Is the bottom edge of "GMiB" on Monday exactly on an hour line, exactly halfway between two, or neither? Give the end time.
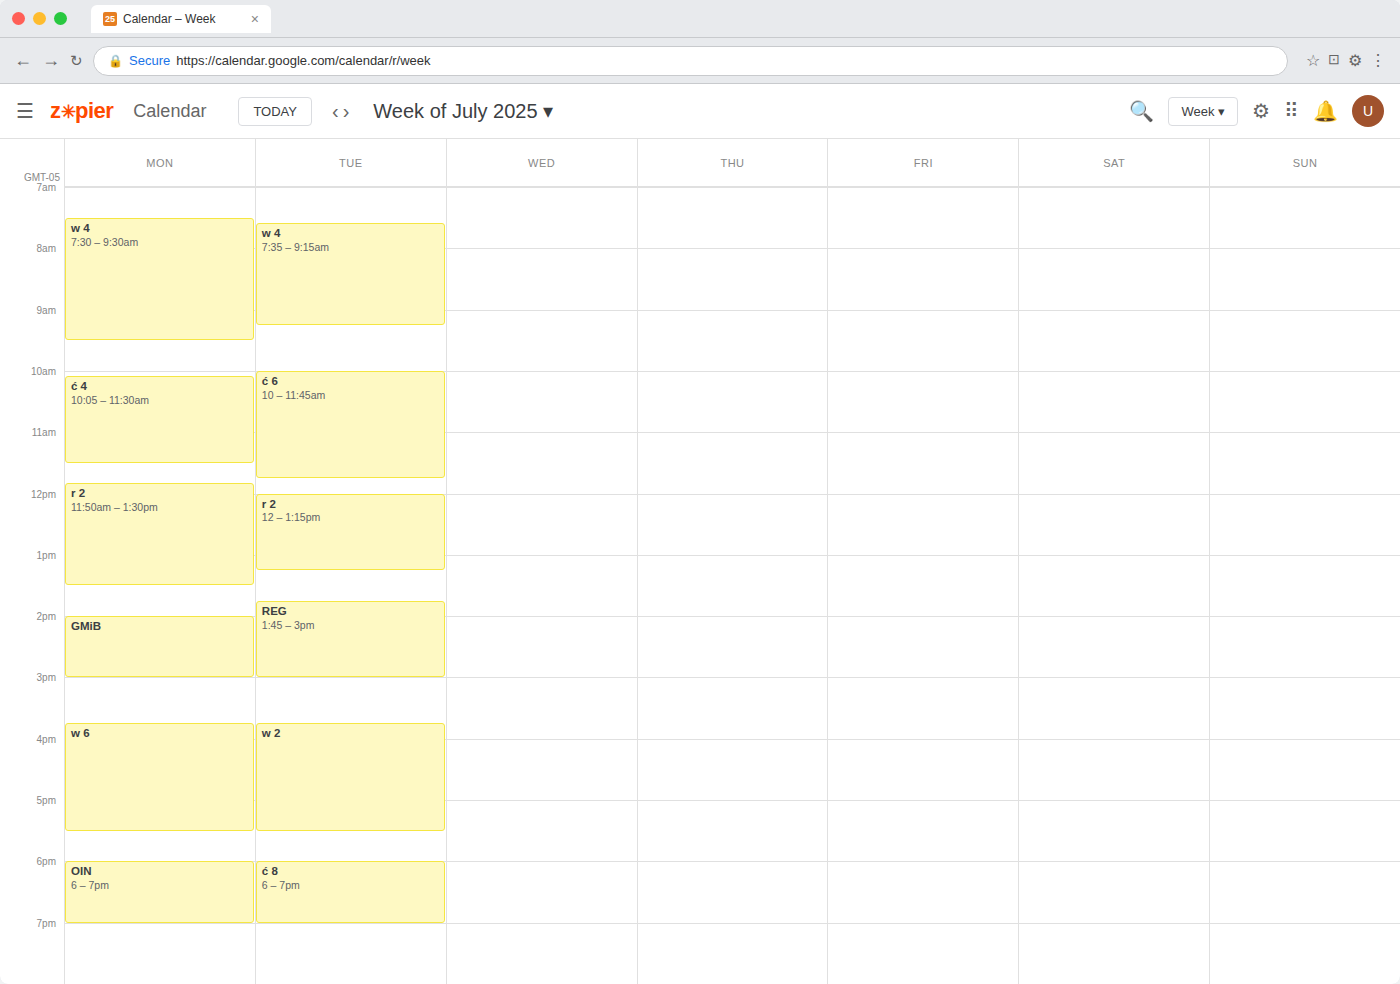
15:00 -- exactly on the 15:00 line.